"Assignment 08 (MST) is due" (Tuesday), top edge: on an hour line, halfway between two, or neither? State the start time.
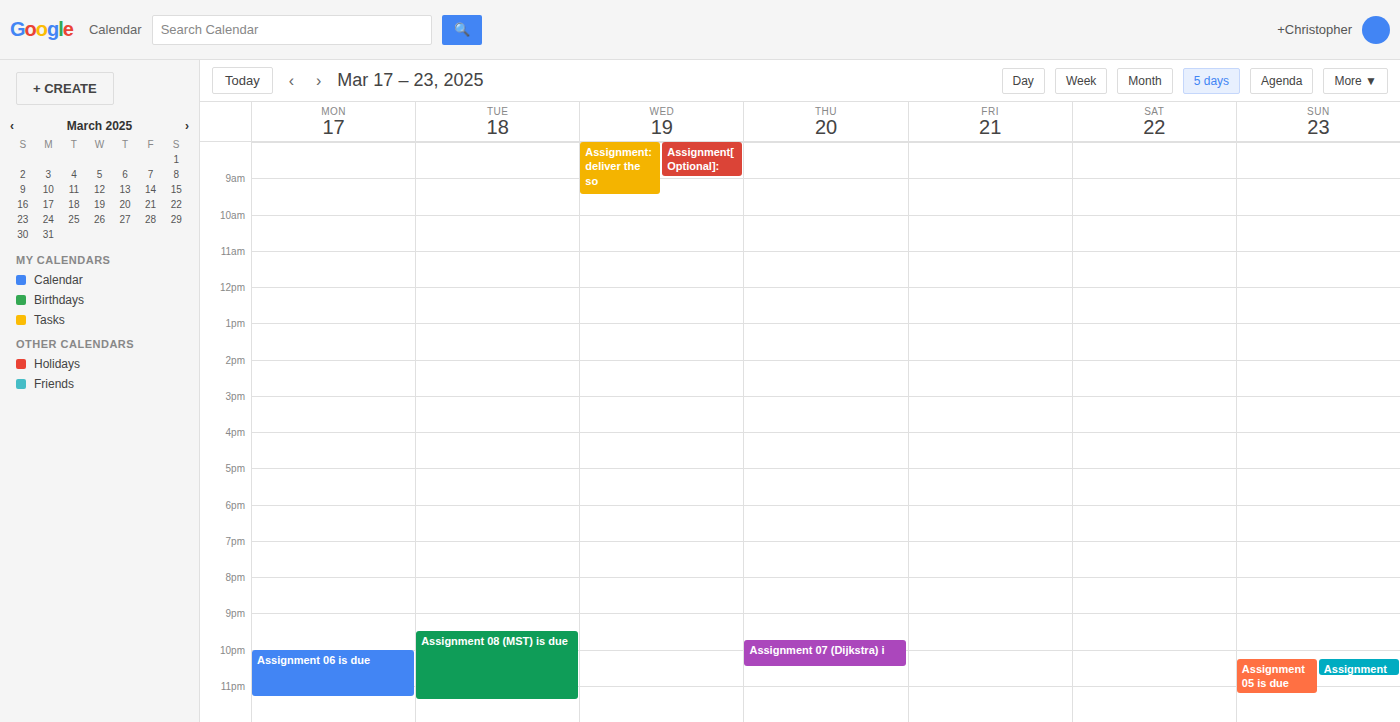
21:30 -- halfway between the 21:00 and 22:00 lines.